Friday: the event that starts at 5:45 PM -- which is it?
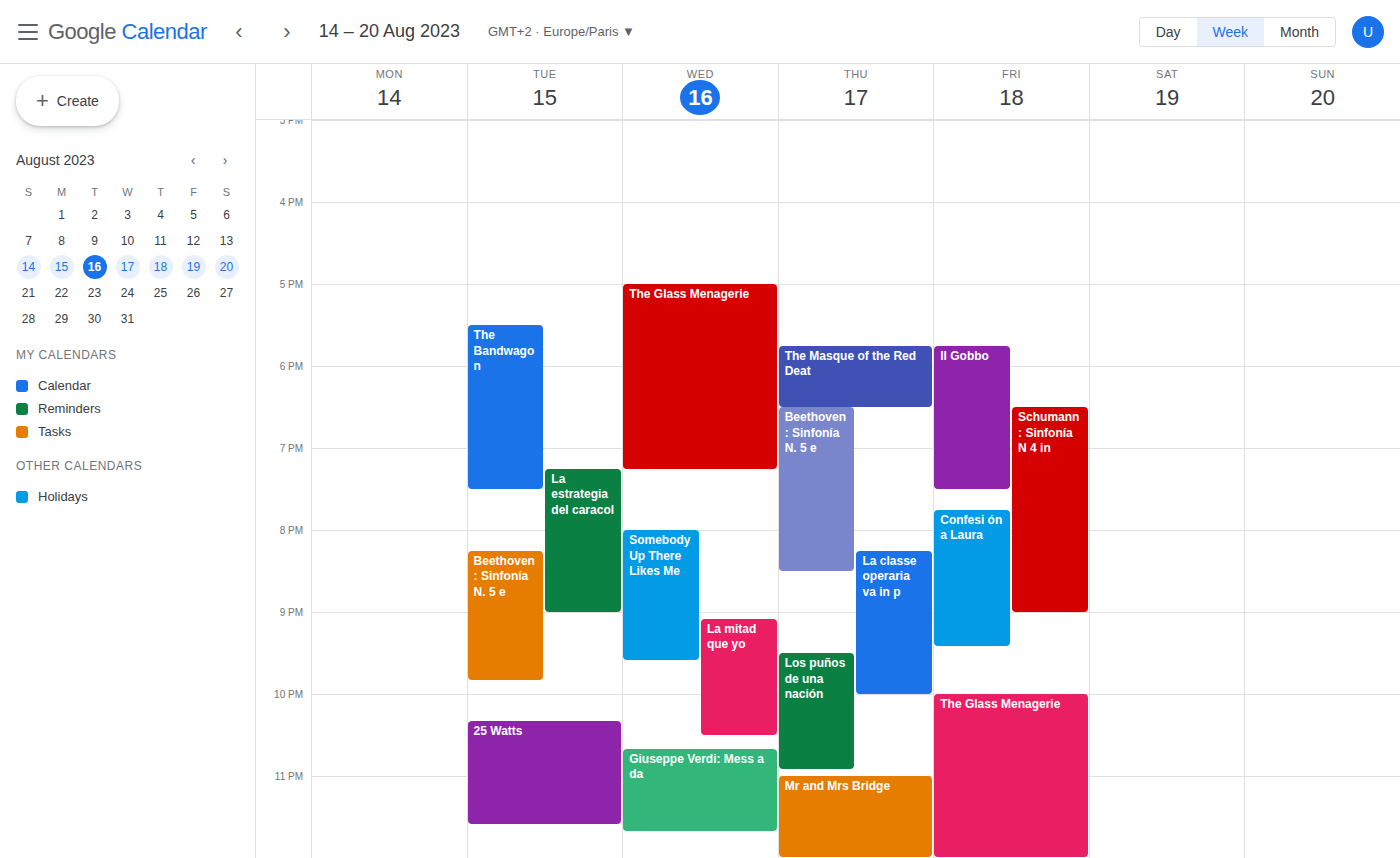
"Il Gobbo"